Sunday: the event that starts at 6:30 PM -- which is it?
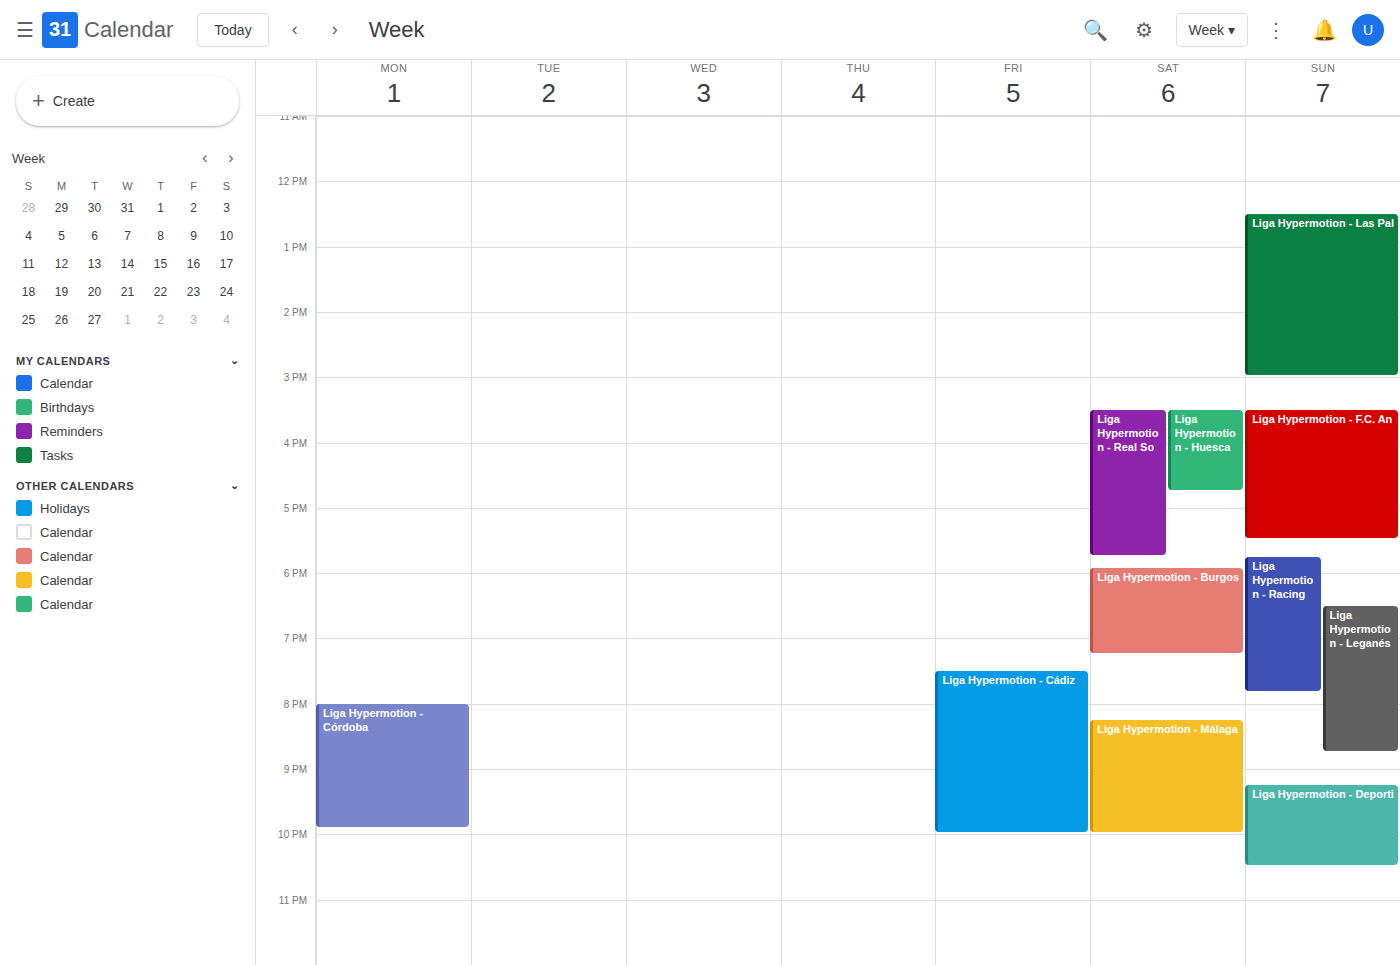
"Liga Hypermotion - Leganés"